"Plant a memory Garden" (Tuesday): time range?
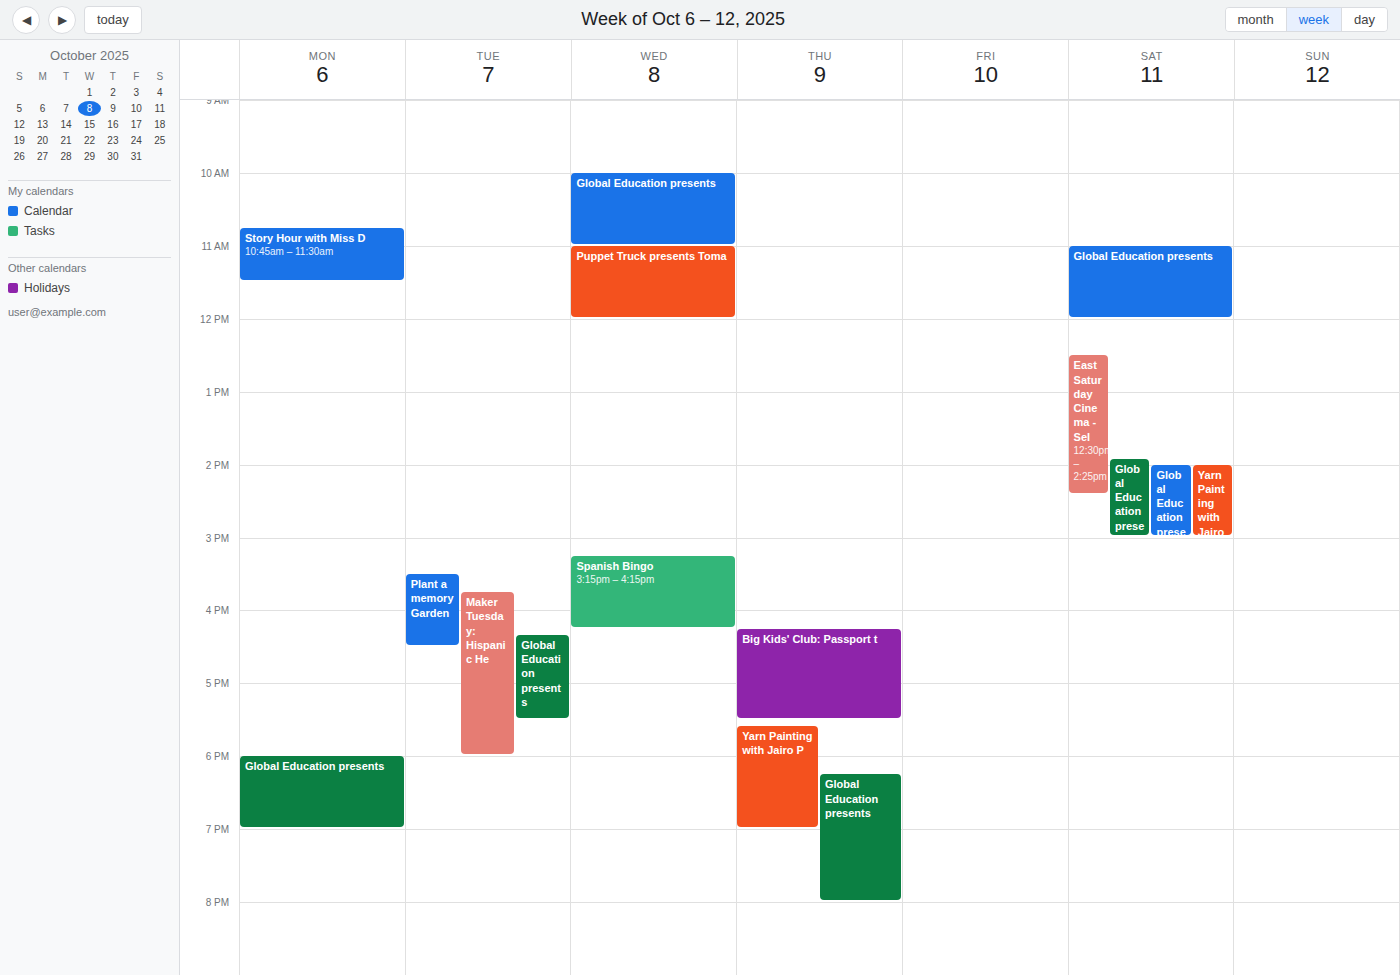
3:30 PM to 4:30 PM